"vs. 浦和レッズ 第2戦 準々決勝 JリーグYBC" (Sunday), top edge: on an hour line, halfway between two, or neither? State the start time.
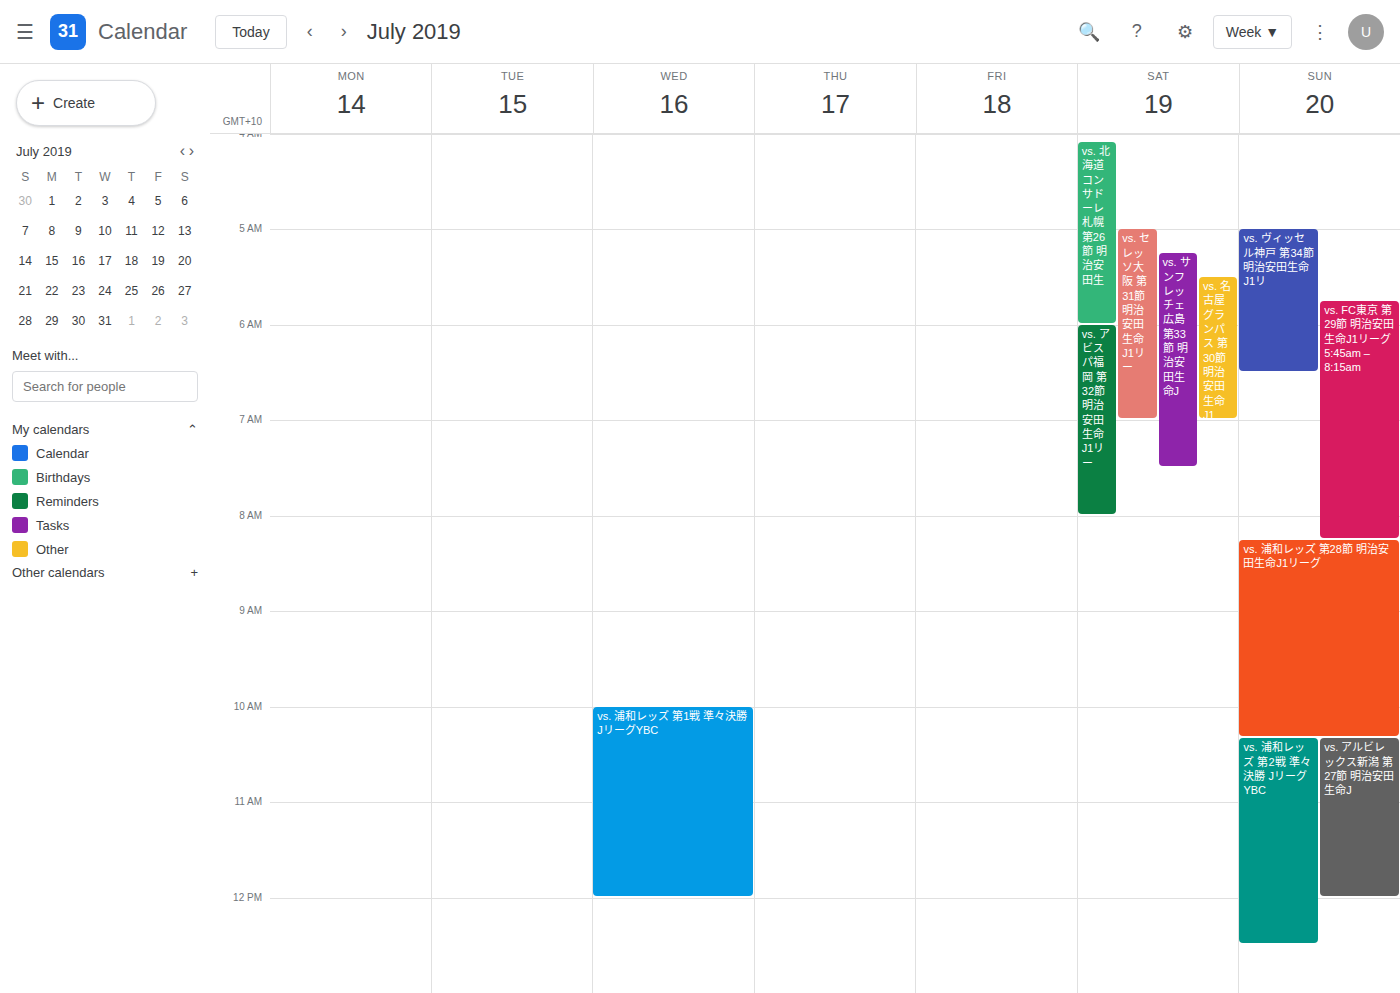
10:20 AM -- neither: 20 minutes below the 10 AM line and 40 minutes above the 11 AM line.